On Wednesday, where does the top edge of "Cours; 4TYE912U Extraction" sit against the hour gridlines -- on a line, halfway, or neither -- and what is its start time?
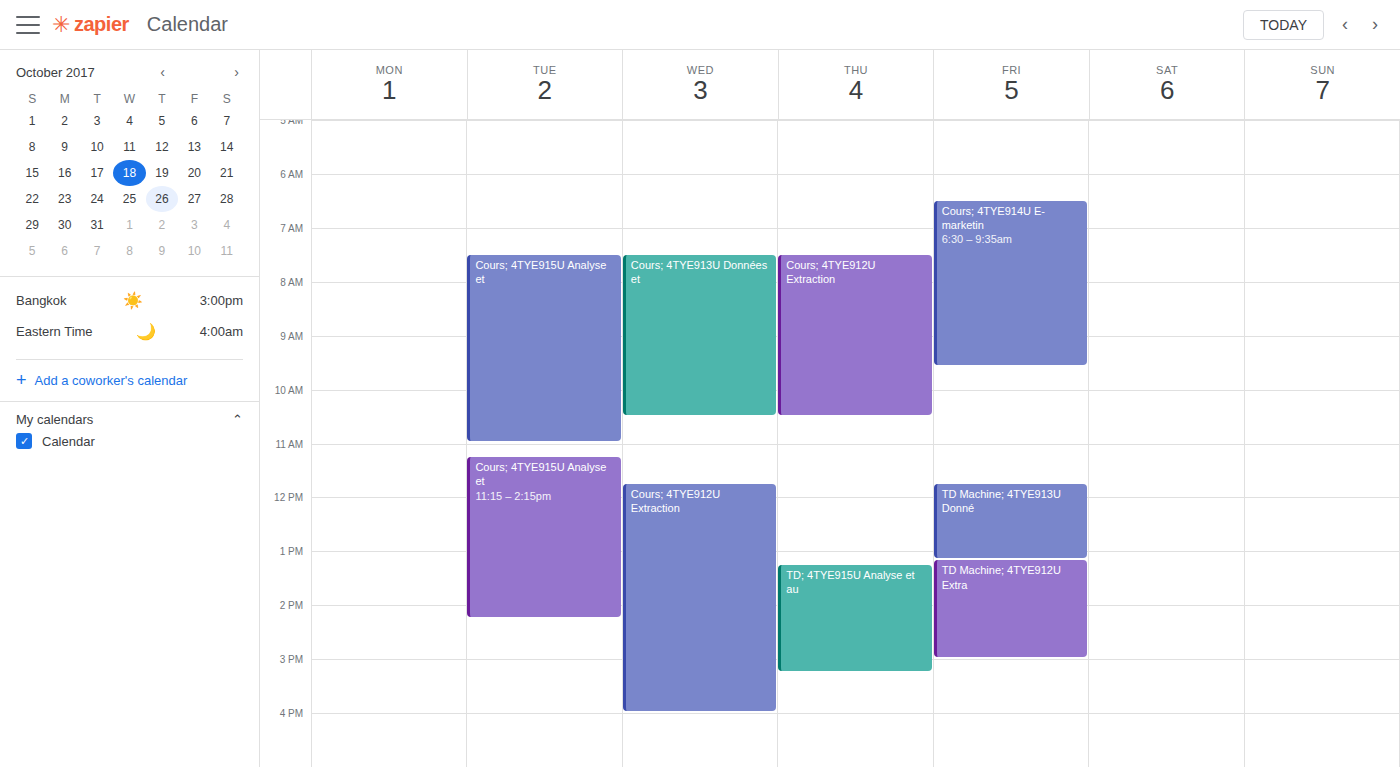
11:45 AM -- neither: three quarters of the way from the 11 AM line to the 12 PM line.